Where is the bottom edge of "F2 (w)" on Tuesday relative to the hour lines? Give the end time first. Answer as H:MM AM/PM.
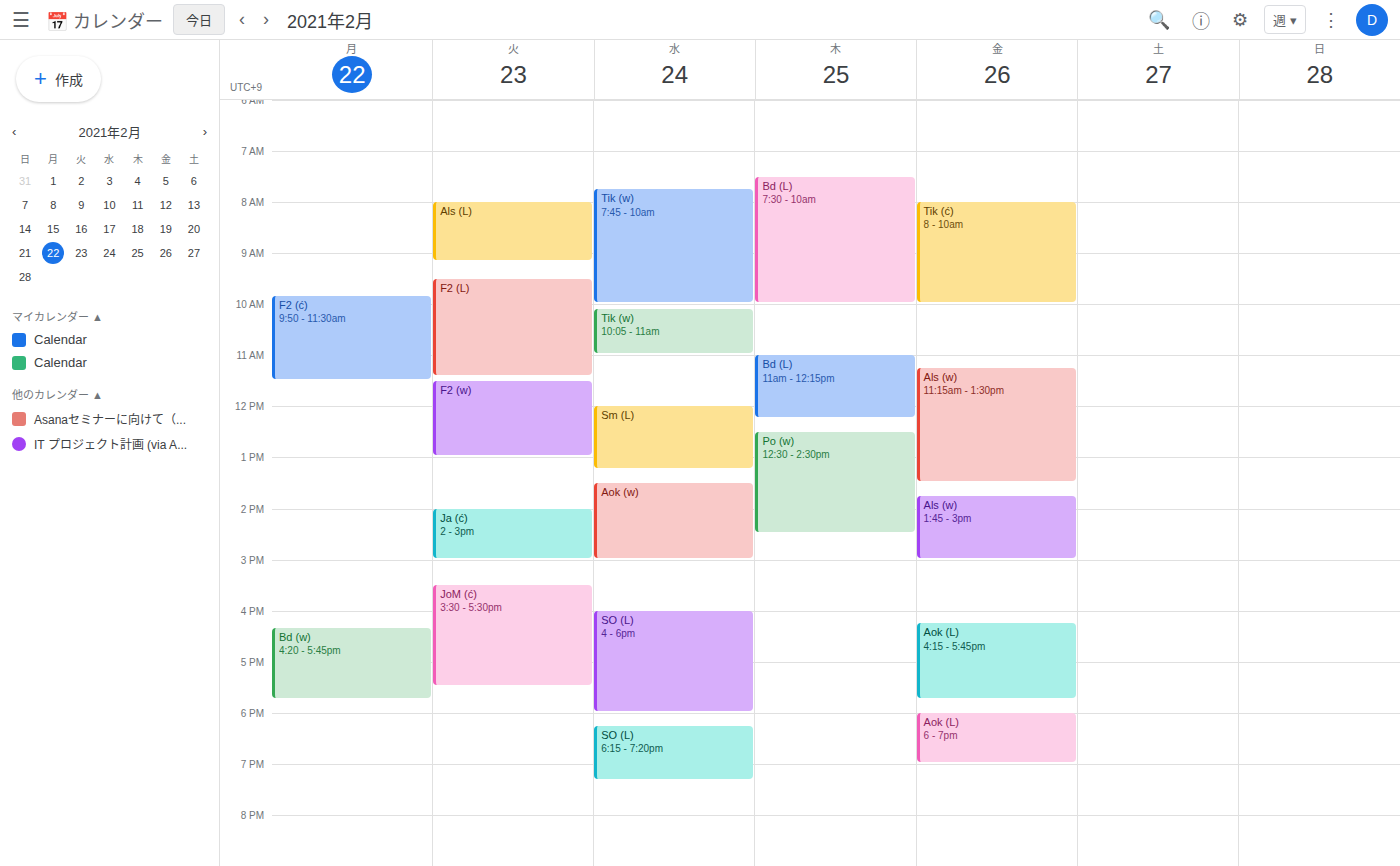
1:00 PM -- exactly on the 1 PM line.